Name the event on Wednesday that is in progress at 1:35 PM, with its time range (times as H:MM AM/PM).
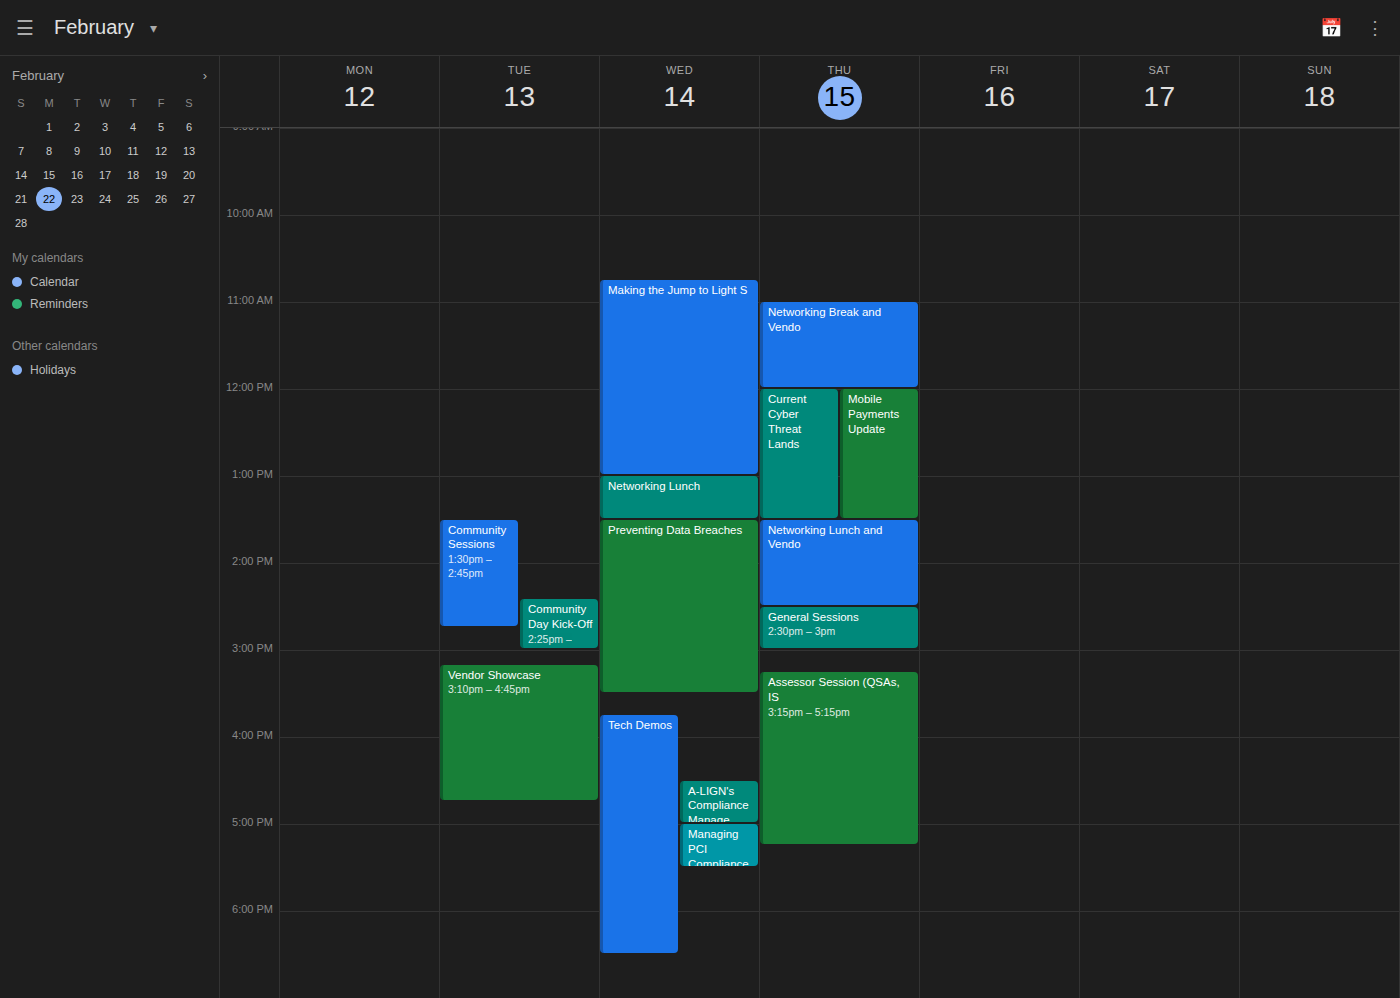
"Preventing Data Breaches", 1:30 PM to 3:30 PM